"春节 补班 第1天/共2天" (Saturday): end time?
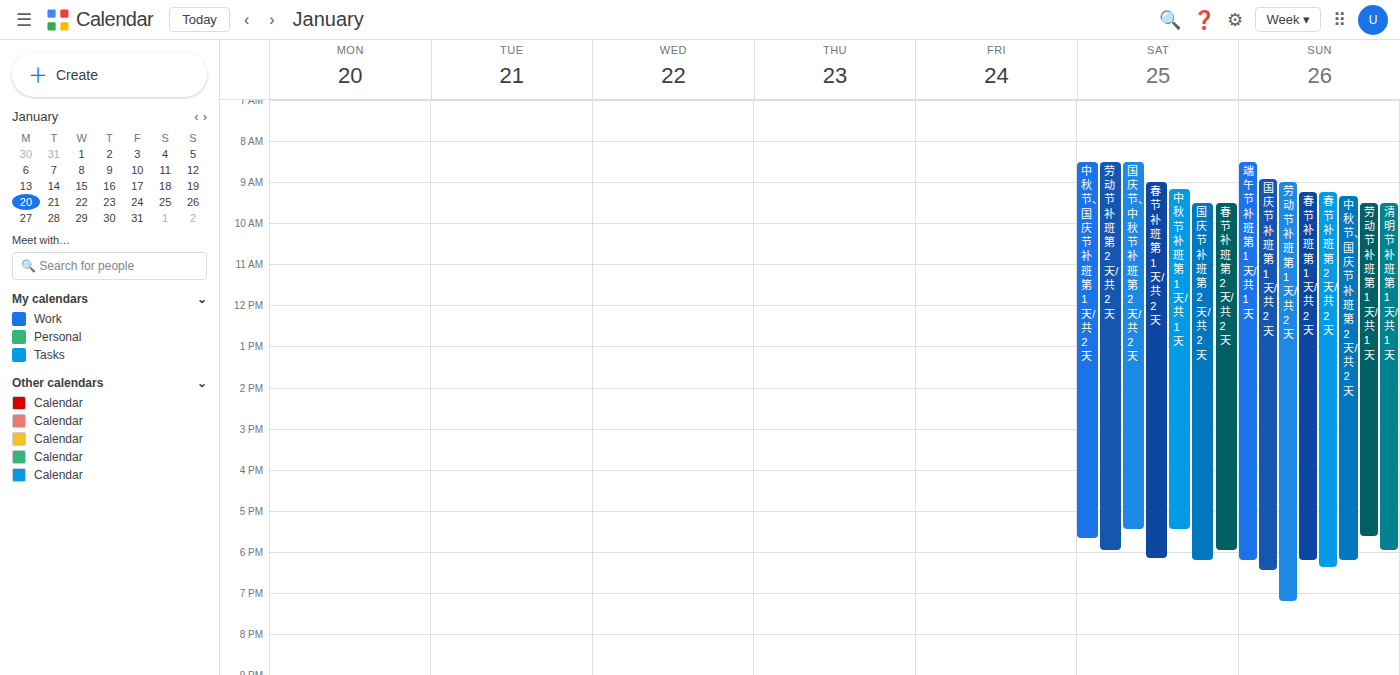
6:15 PM